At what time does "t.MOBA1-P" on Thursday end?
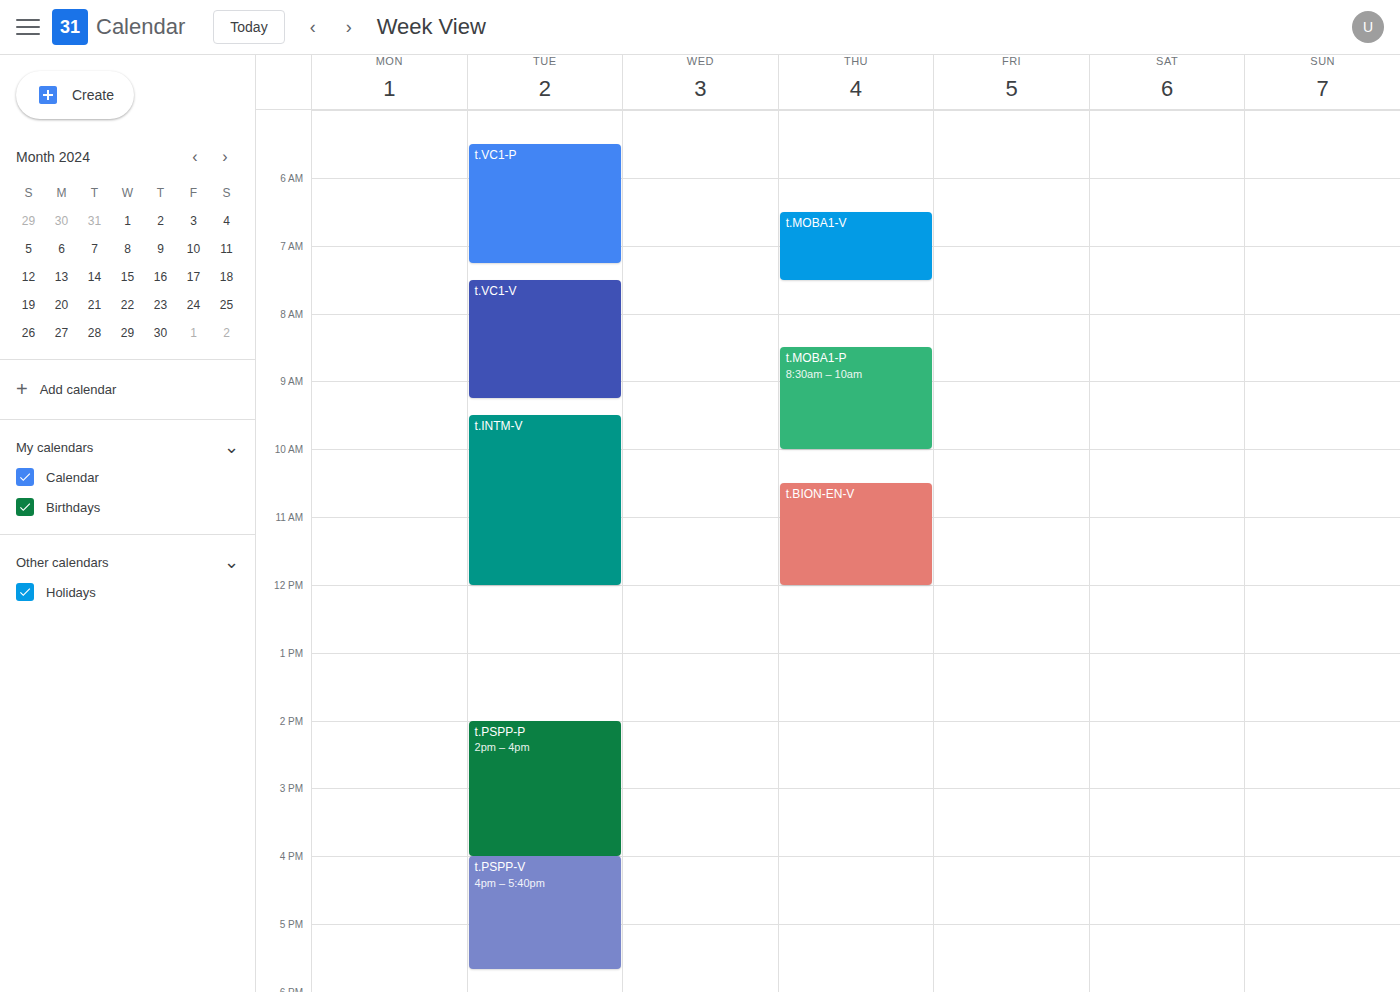
10:00 AM